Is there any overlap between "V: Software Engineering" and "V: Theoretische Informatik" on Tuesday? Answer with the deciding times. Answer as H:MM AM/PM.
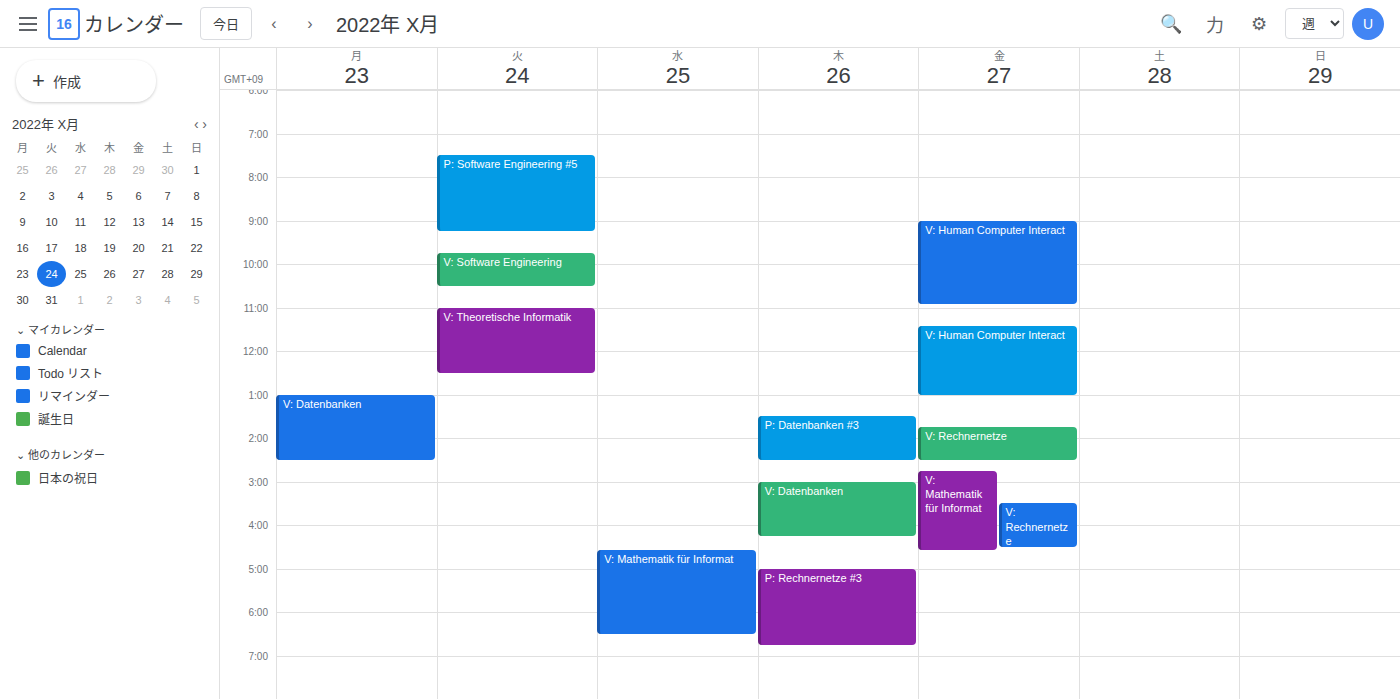
"V: Software Engineering" ends at 10:30 AM and "V: Theoretische Informatik" starts at 11:00 AM -- no overlap.